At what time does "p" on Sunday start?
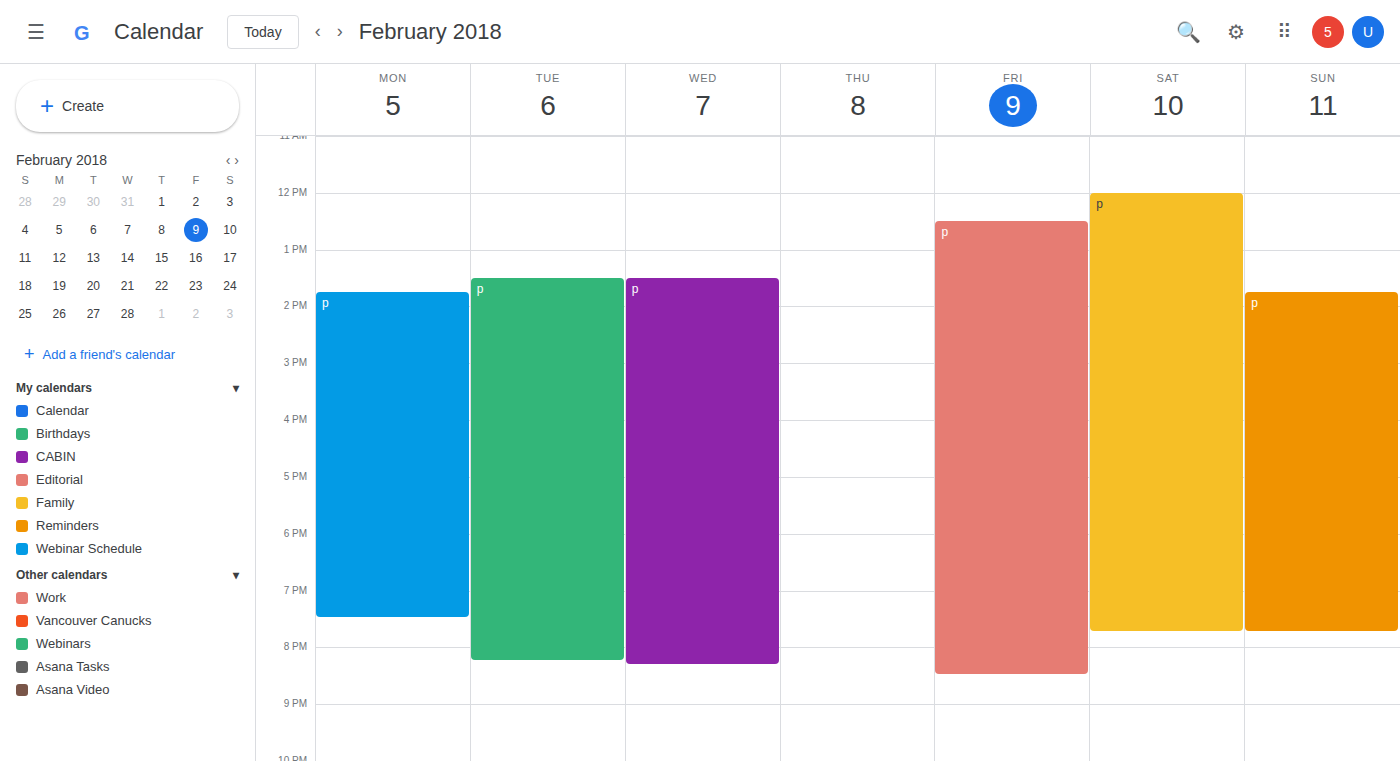
1:45 PM